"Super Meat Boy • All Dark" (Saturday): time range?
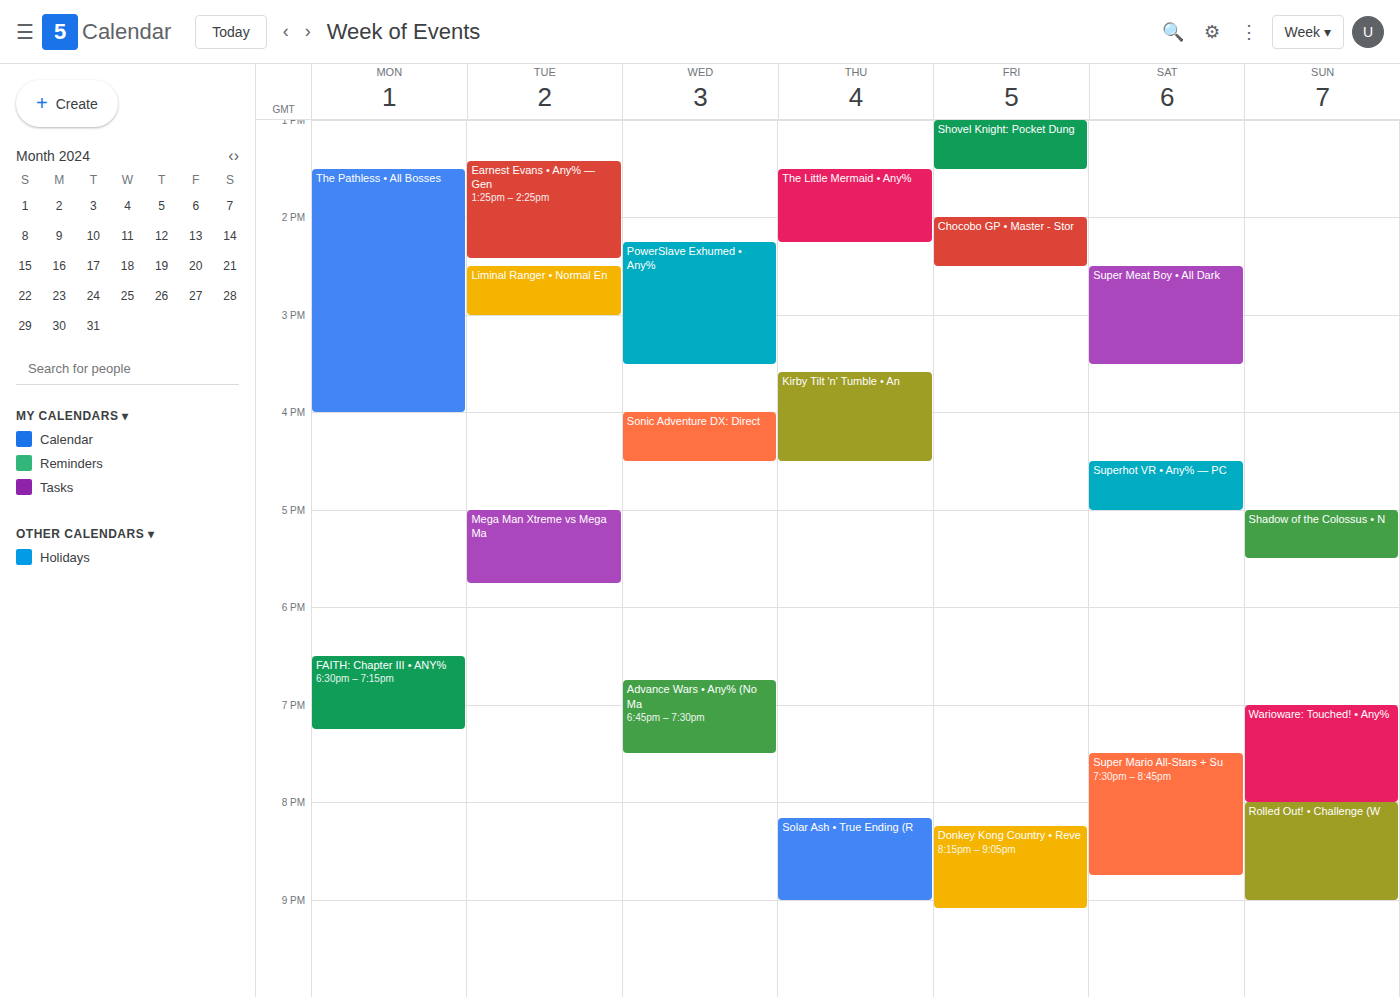
2:30 PM to 3:30 PM